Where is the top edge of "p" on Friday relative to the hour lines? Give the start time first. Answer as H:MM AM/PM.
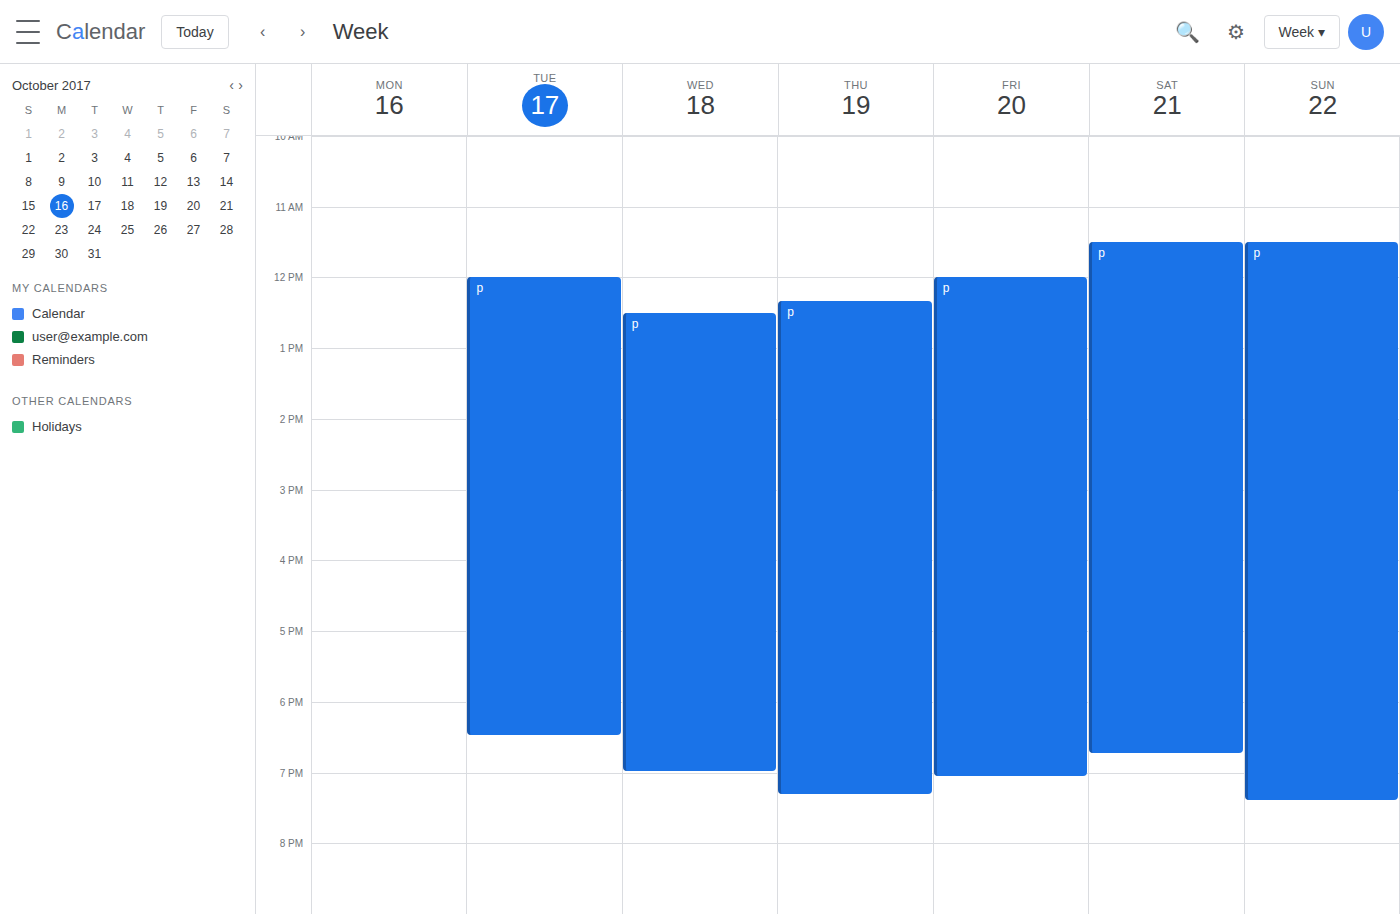
12:00 PM -- exactly on the 12 PM line.